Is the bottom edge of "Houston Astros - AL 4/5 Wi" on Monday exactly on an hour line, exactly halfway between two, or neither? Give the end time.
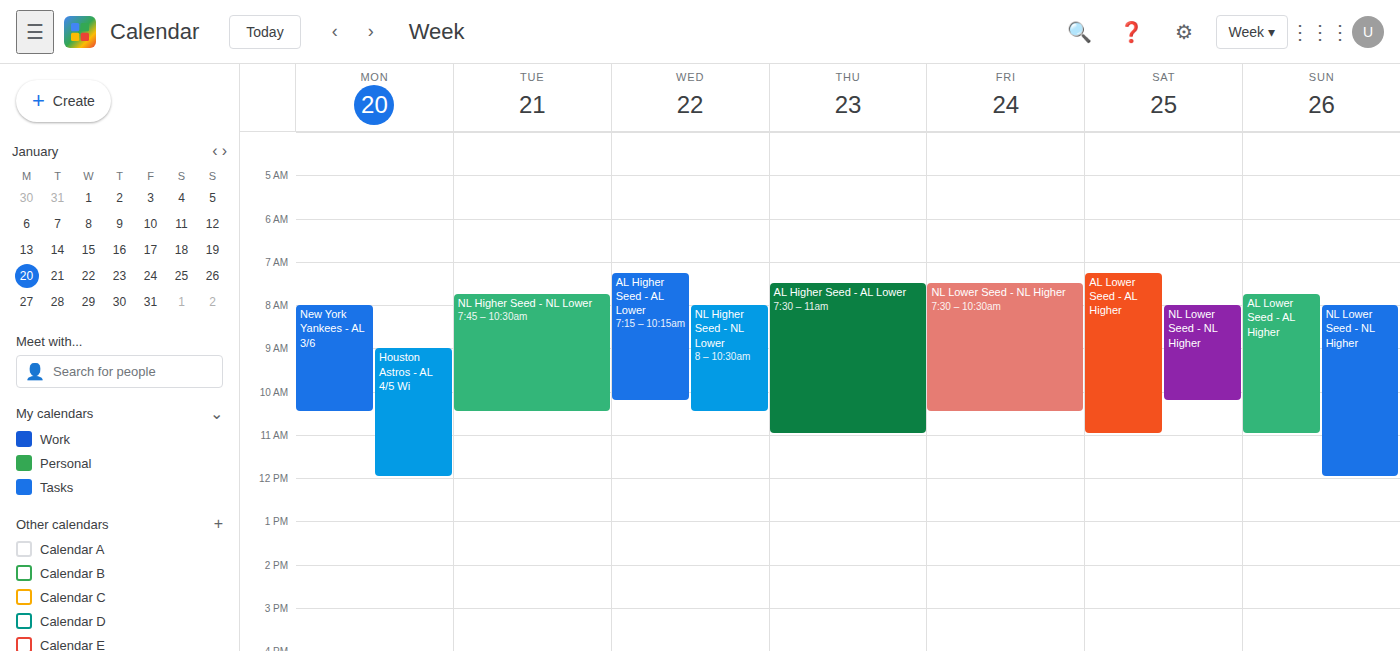
12:00 PM -- exactly on the 12 PM line.